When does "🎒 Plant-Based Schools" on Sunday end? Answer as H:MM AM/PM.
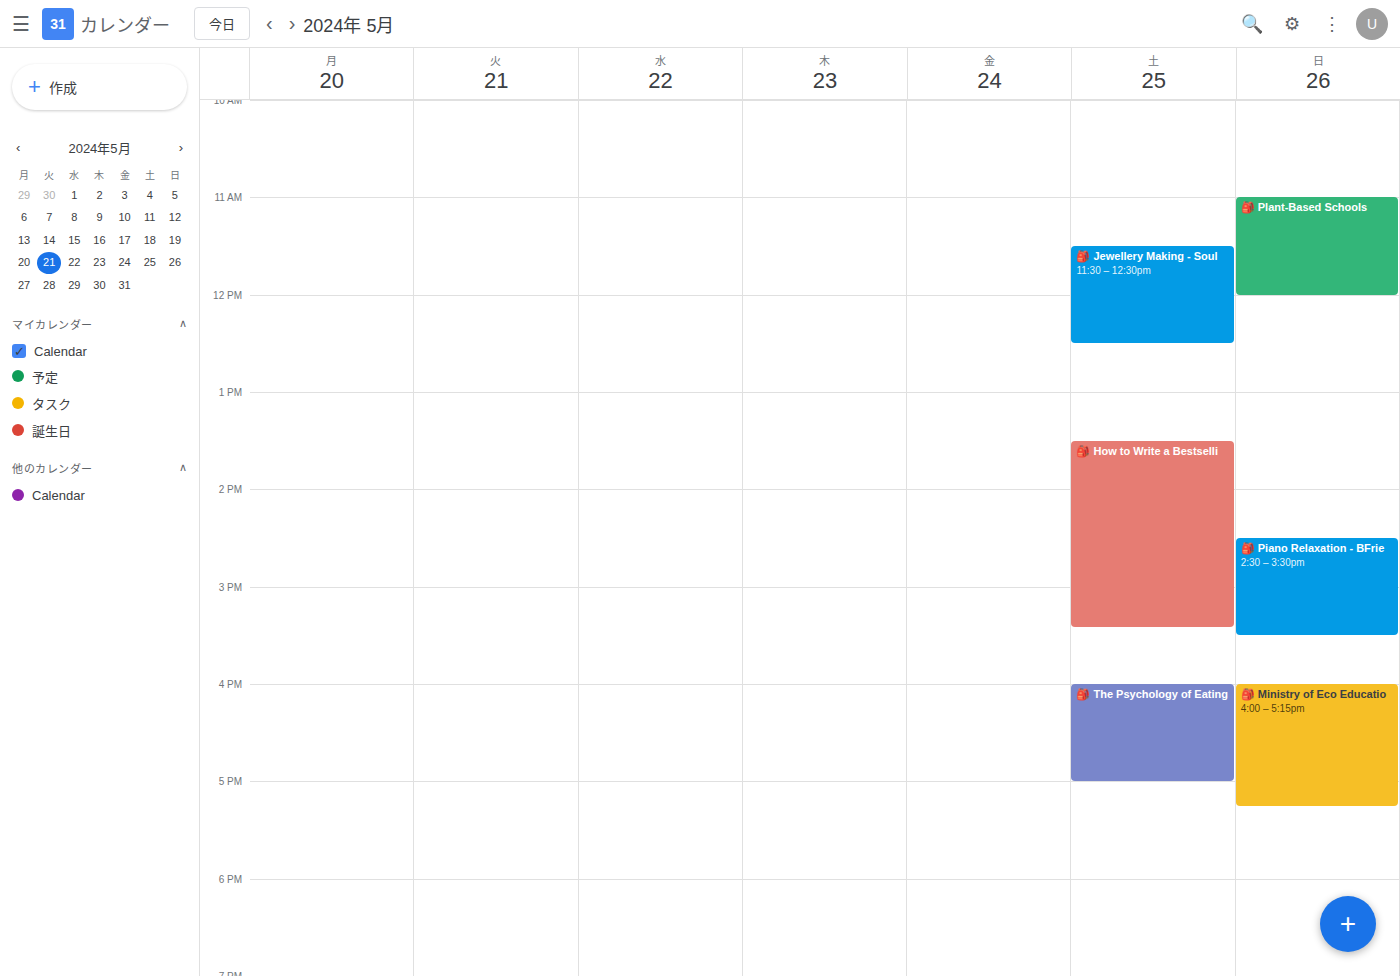
12:00 PM